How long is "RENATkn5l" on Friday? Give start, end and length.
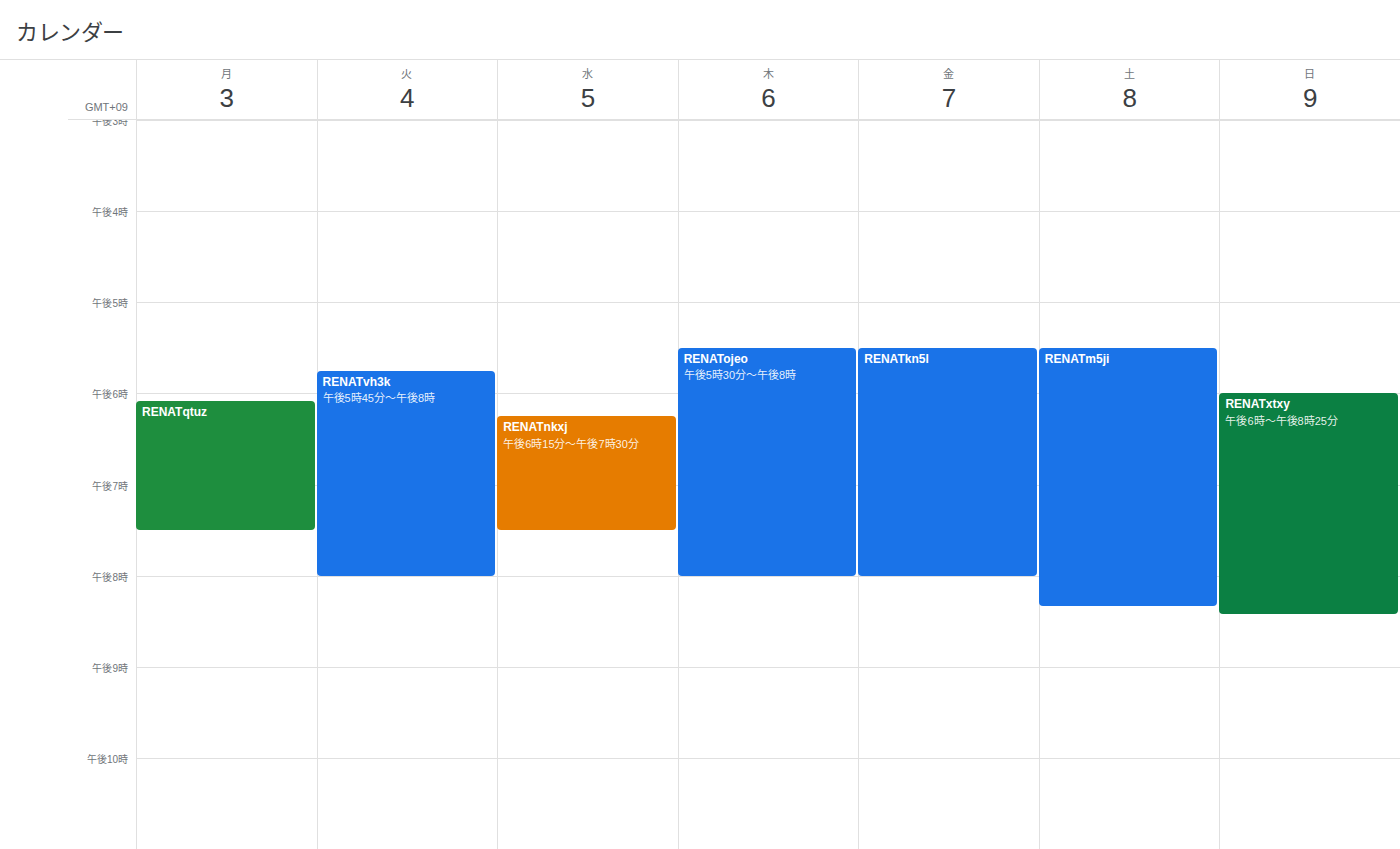
5:30 PM to 8:00 PM, 2 hours 30 minutes